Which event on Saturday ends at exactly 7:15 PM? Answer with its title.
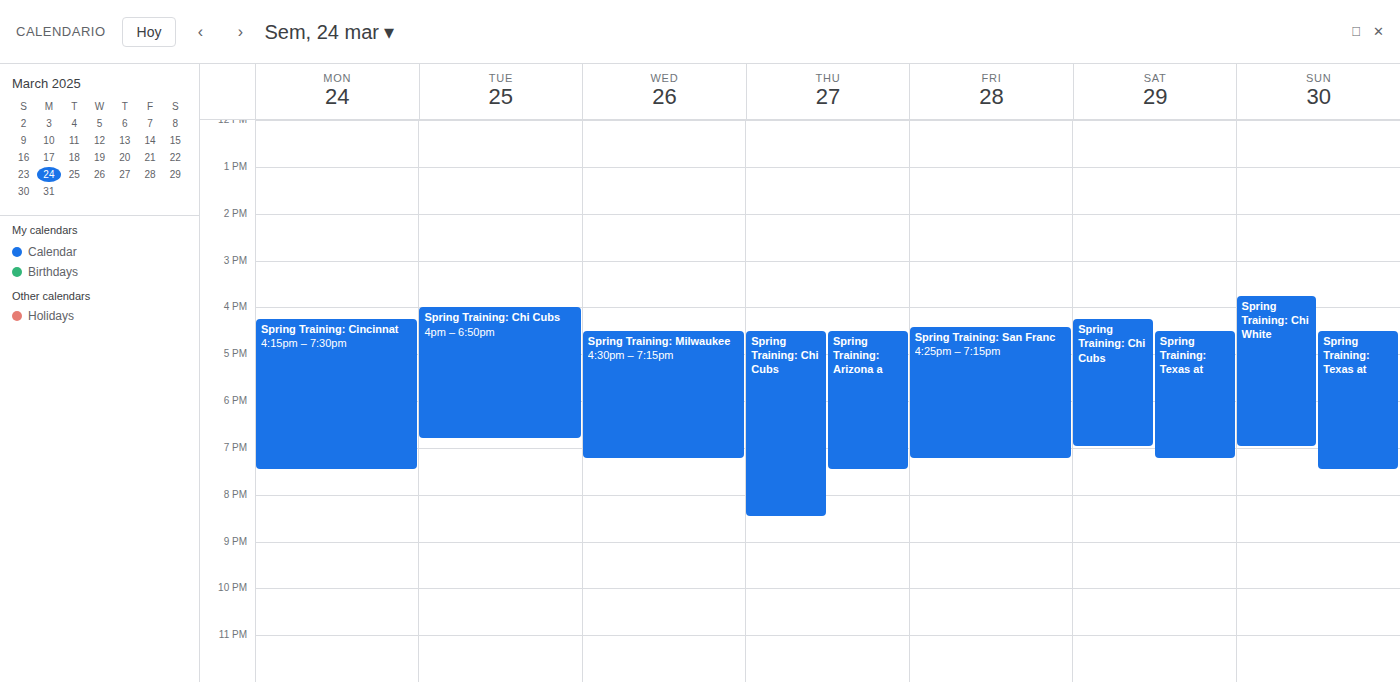
"Spring Training: Texas at"